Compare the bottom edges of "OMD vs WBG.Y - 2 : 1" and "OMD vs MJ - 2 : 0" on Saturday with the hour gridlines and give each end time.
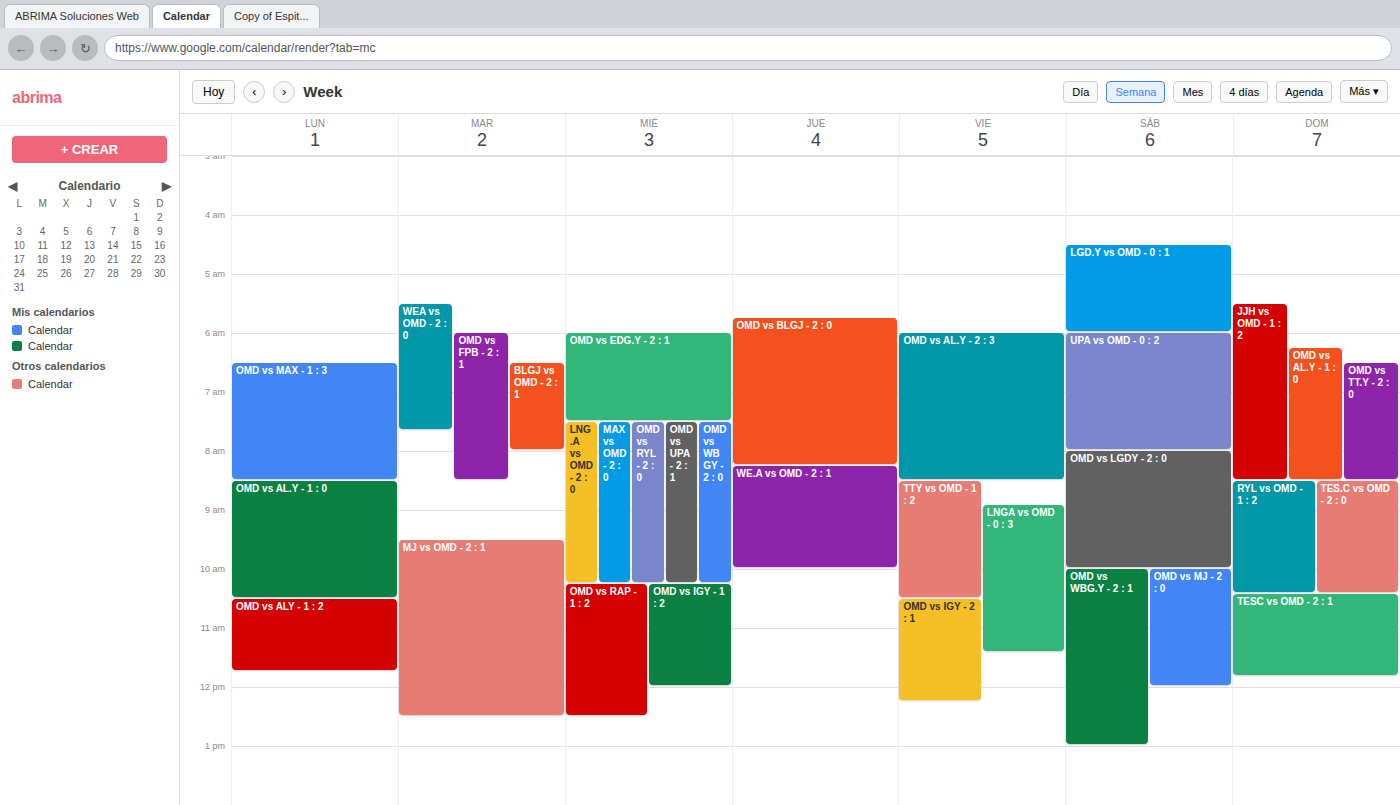
"OMD vs WBG.Y - 2 : 1": 1:00 PM, exactly on the 1 PM line. "OMD vs MJ - 2 : 0": 12:00 PM, exactly on the 12 PM line.